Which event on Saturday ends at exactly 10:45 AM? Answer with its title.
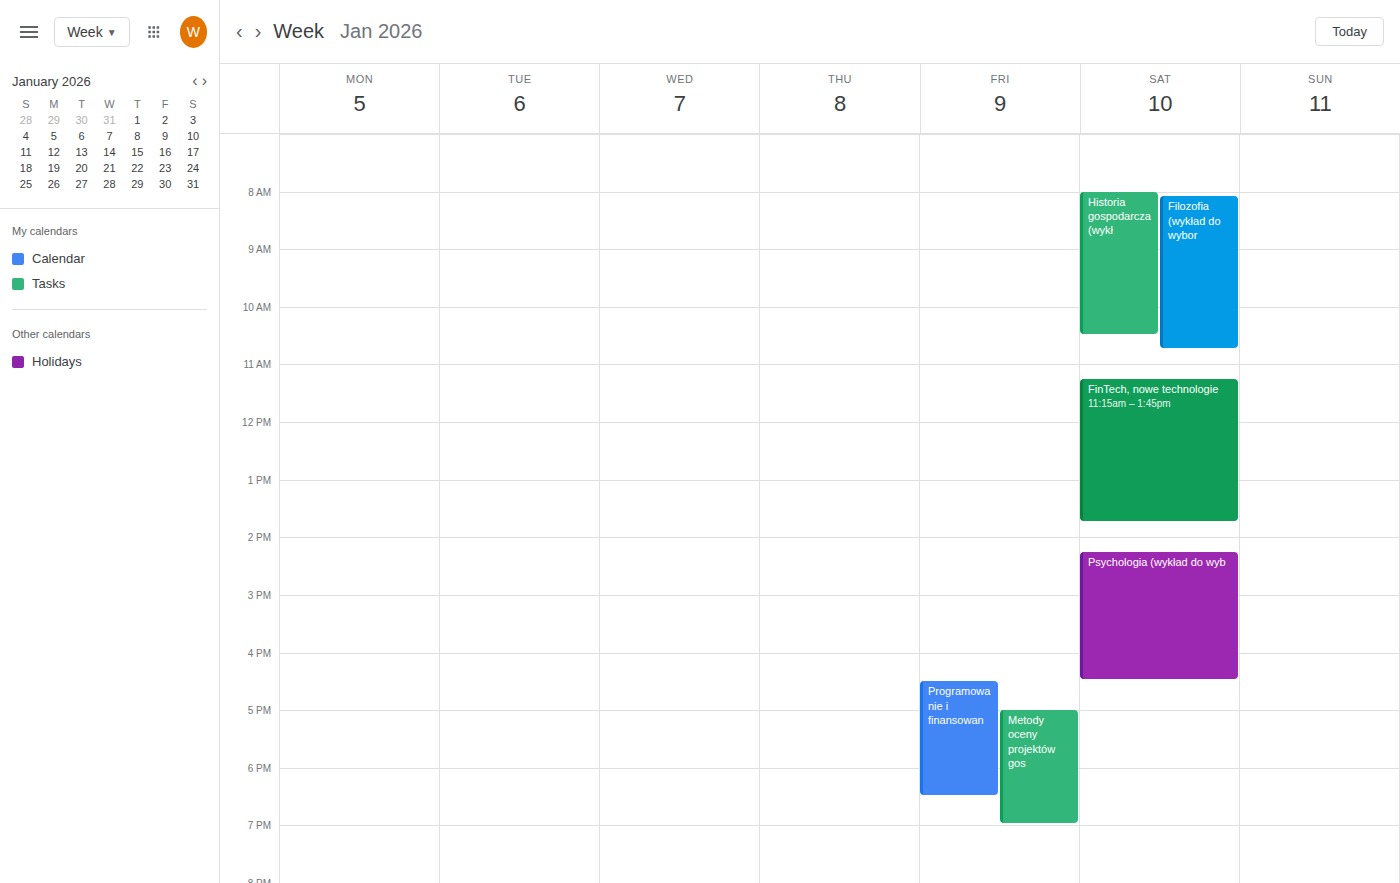
"Filozofia (wykład do wybor"